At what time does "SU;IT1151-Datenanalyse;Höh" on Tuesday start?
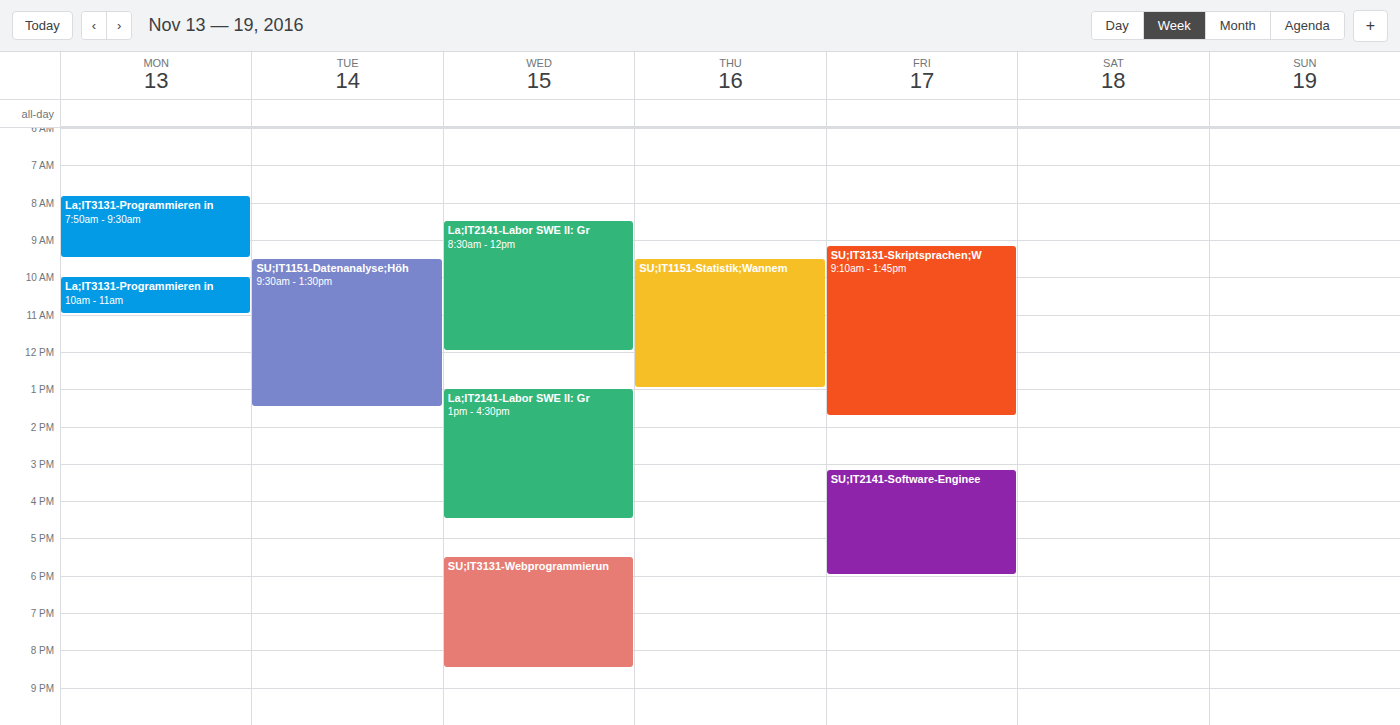
9:30 AM